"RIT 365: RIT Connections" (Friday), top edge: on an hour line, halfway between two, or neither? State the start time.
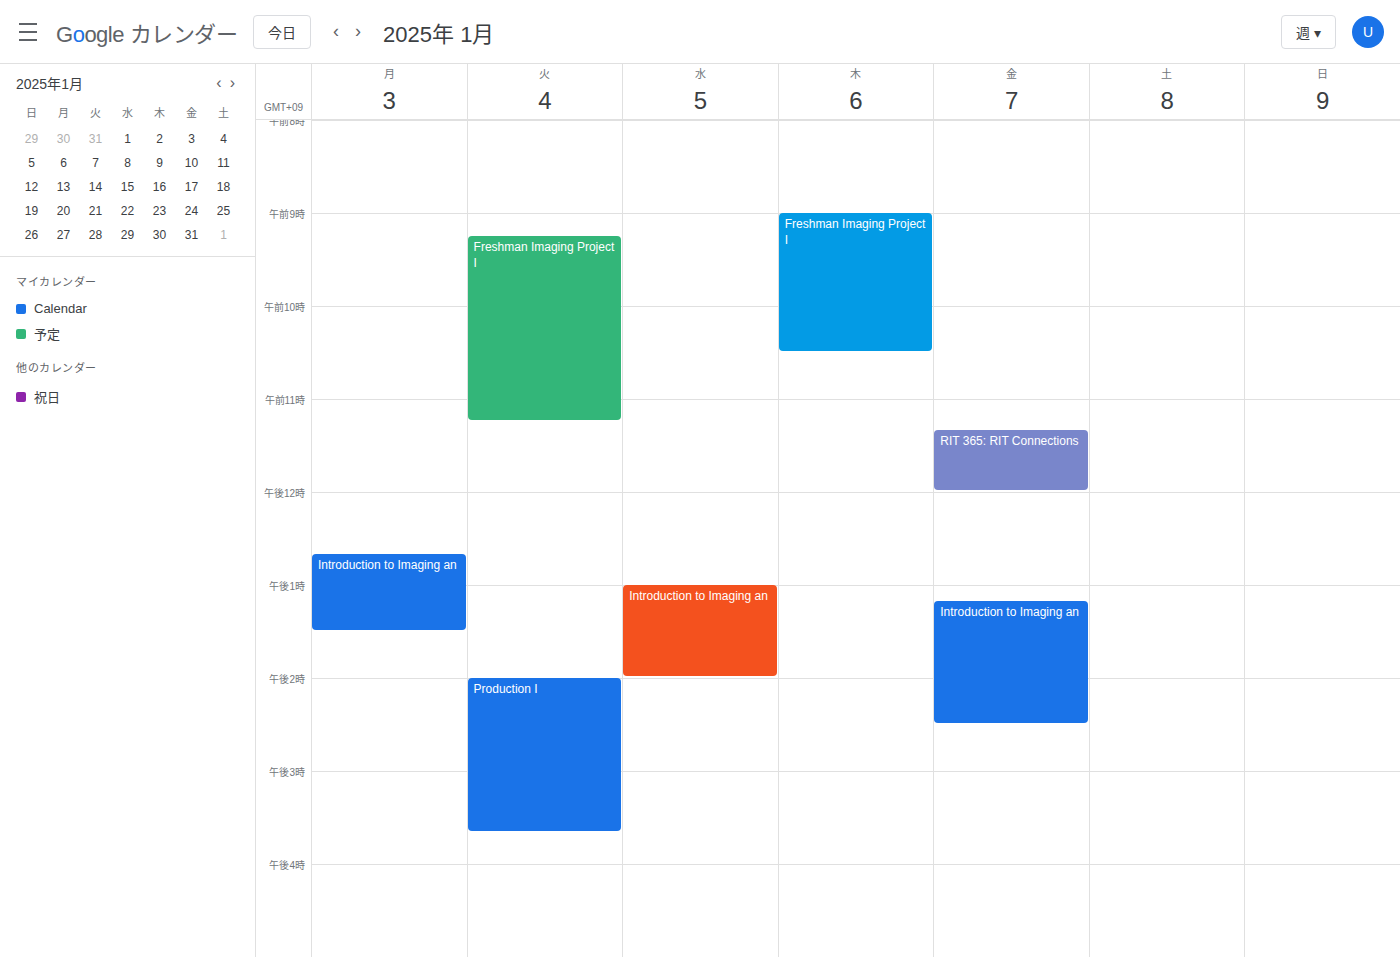
11:20 AM -- neither: 20 minutes below the 11 AM line and 40 minutes above the 12 PM line.